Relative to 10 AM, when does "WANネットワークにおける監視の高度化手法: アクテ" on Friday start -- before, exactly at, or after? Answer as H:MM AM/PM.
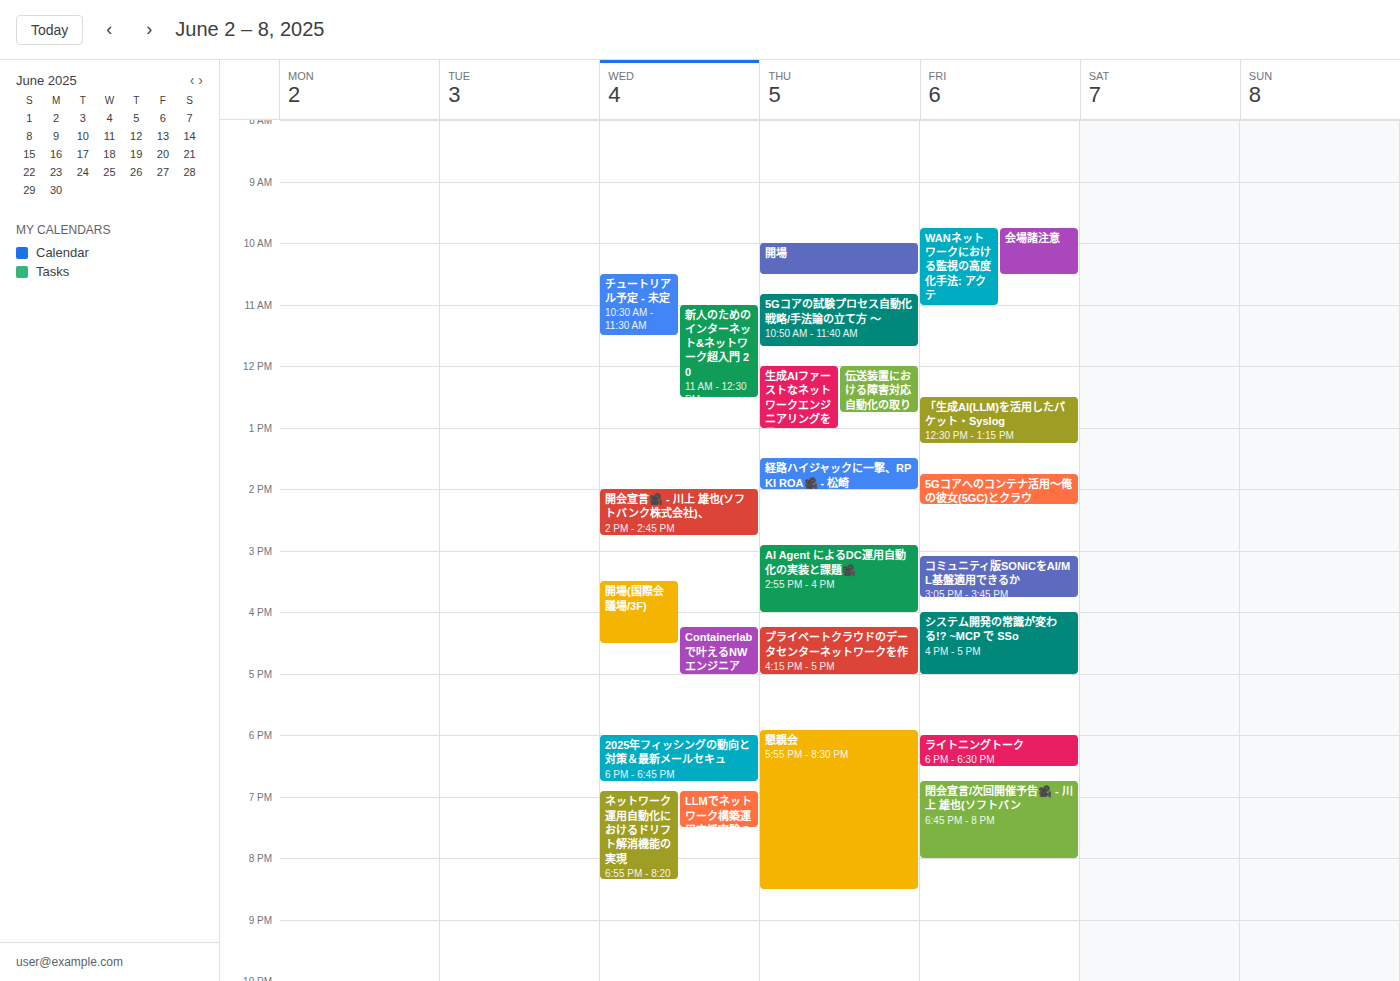
9:45 AM -- before 10 AM, 15 minutes above the 10 AM line.